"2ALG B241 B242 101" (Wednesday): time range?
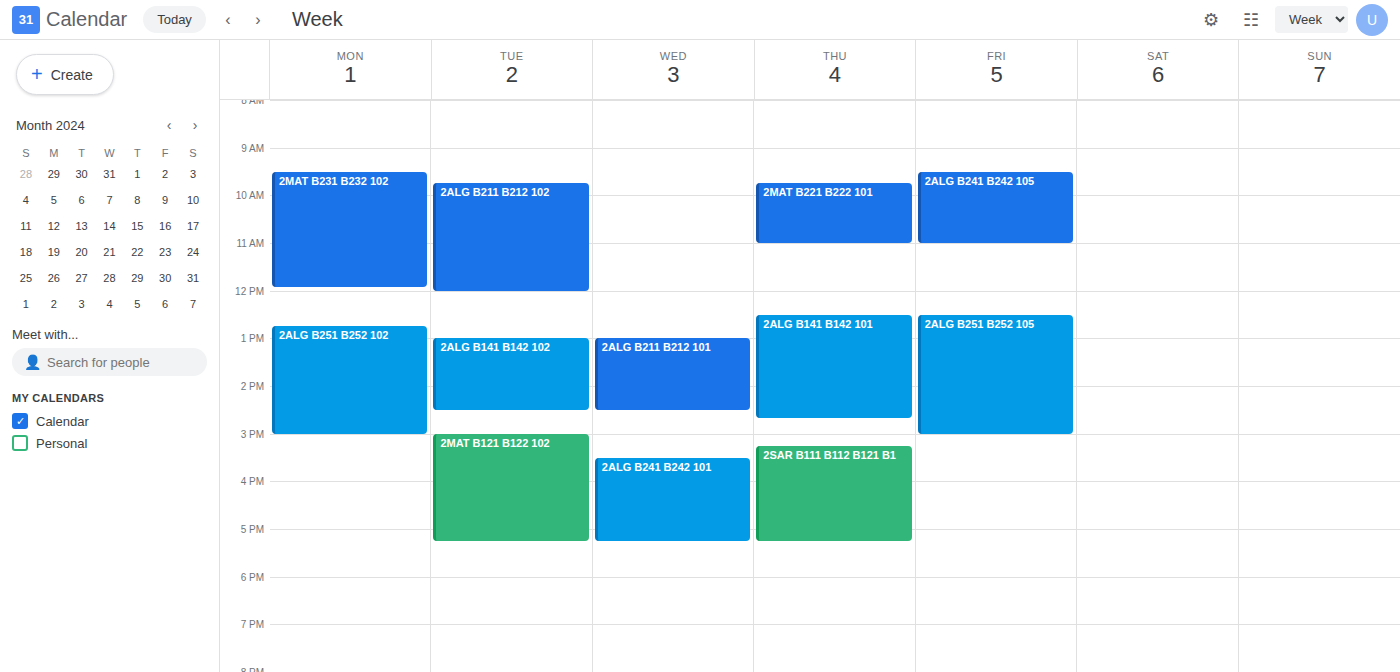
15:30 to 17:15